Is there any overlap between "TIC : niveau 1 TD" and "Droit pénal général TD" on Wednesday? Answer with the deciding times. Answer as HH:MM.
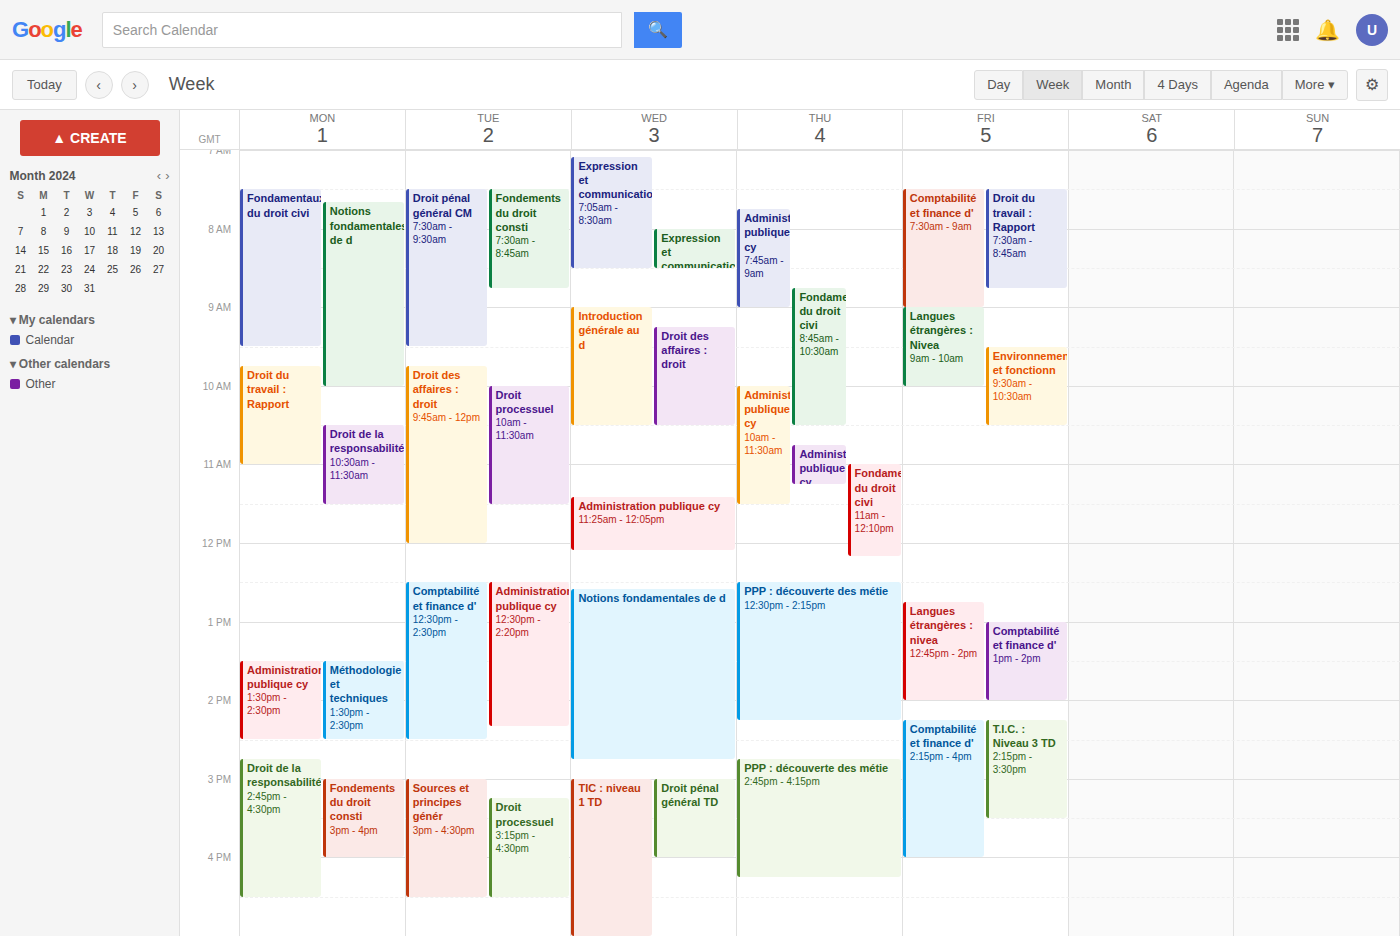
"Droit pénal général TD" runs 15:00 to 16:00, inside "TIC : niveau 1 TD" -- they overlap.